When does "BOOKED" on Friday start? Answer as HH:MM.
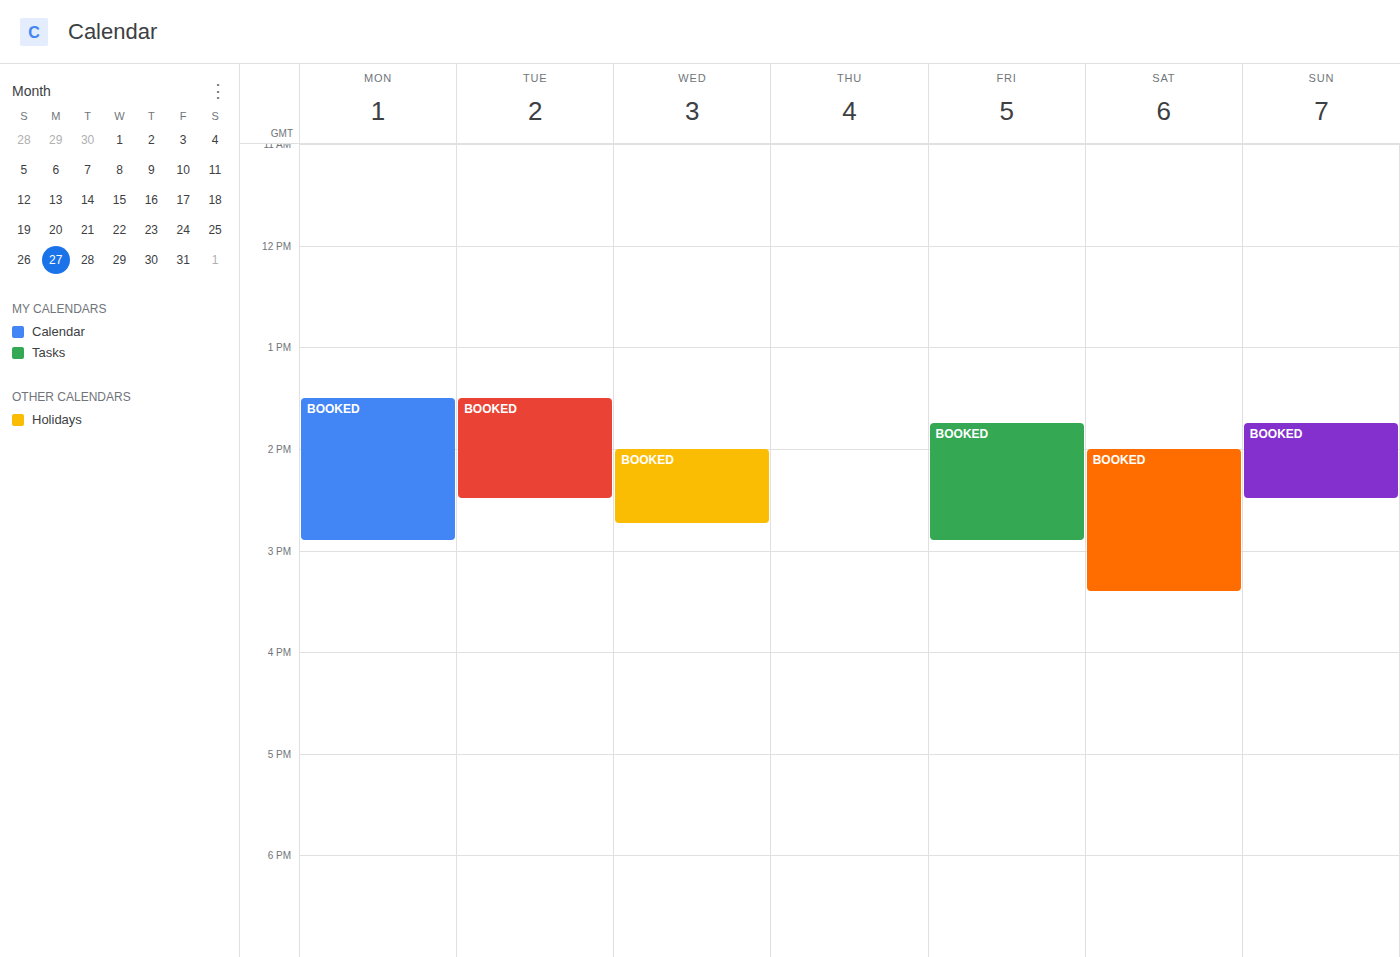
13:45